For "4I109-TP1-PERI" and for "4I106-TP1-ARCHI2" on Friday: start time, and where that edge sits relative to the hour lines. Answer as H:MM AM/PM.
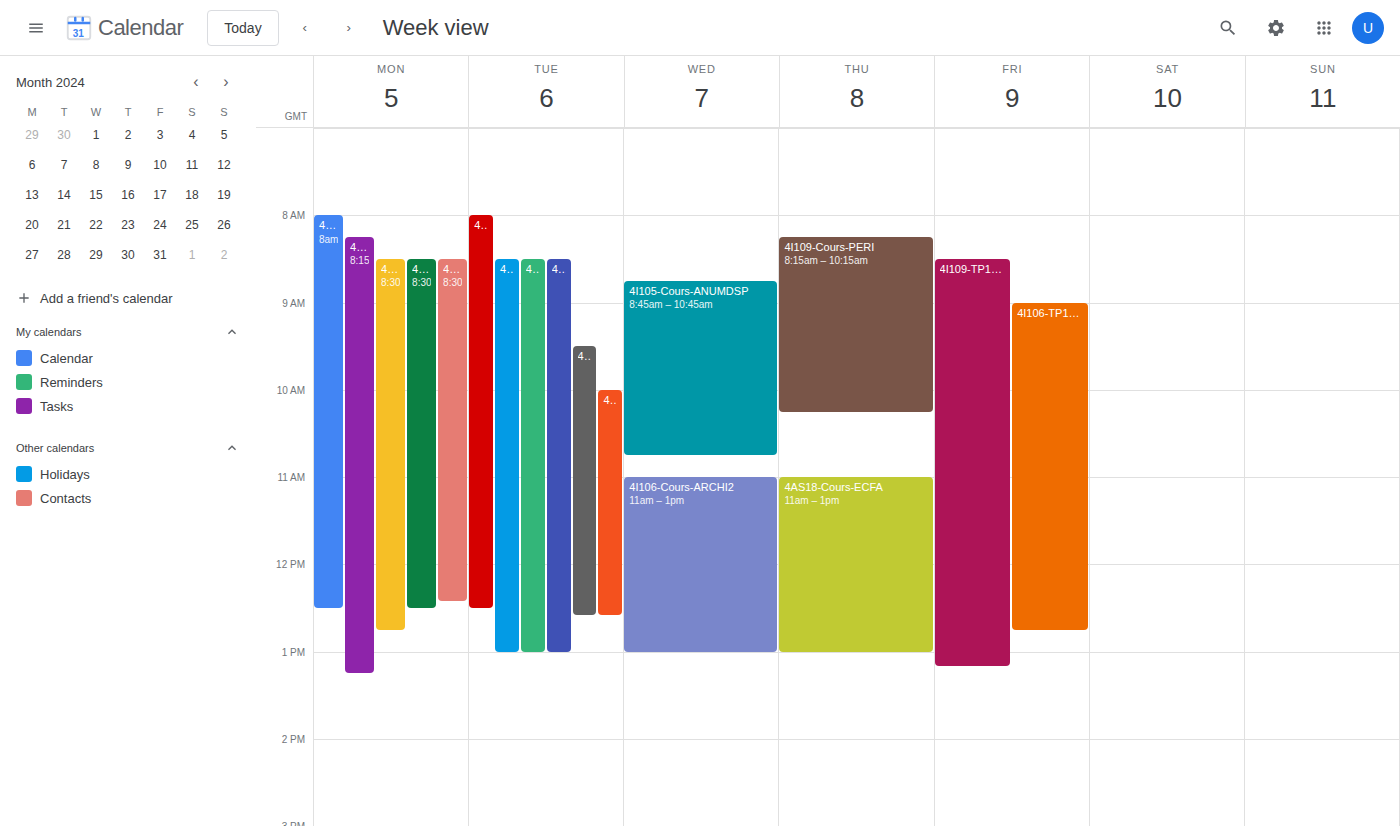
"4I109-TP1-PERI": 8:30 AM, halfway between the 8 AM and 9 AM lines. "4I106-TP1-ARCHI2": 9:00 AM, exactly on the 9 AM line.